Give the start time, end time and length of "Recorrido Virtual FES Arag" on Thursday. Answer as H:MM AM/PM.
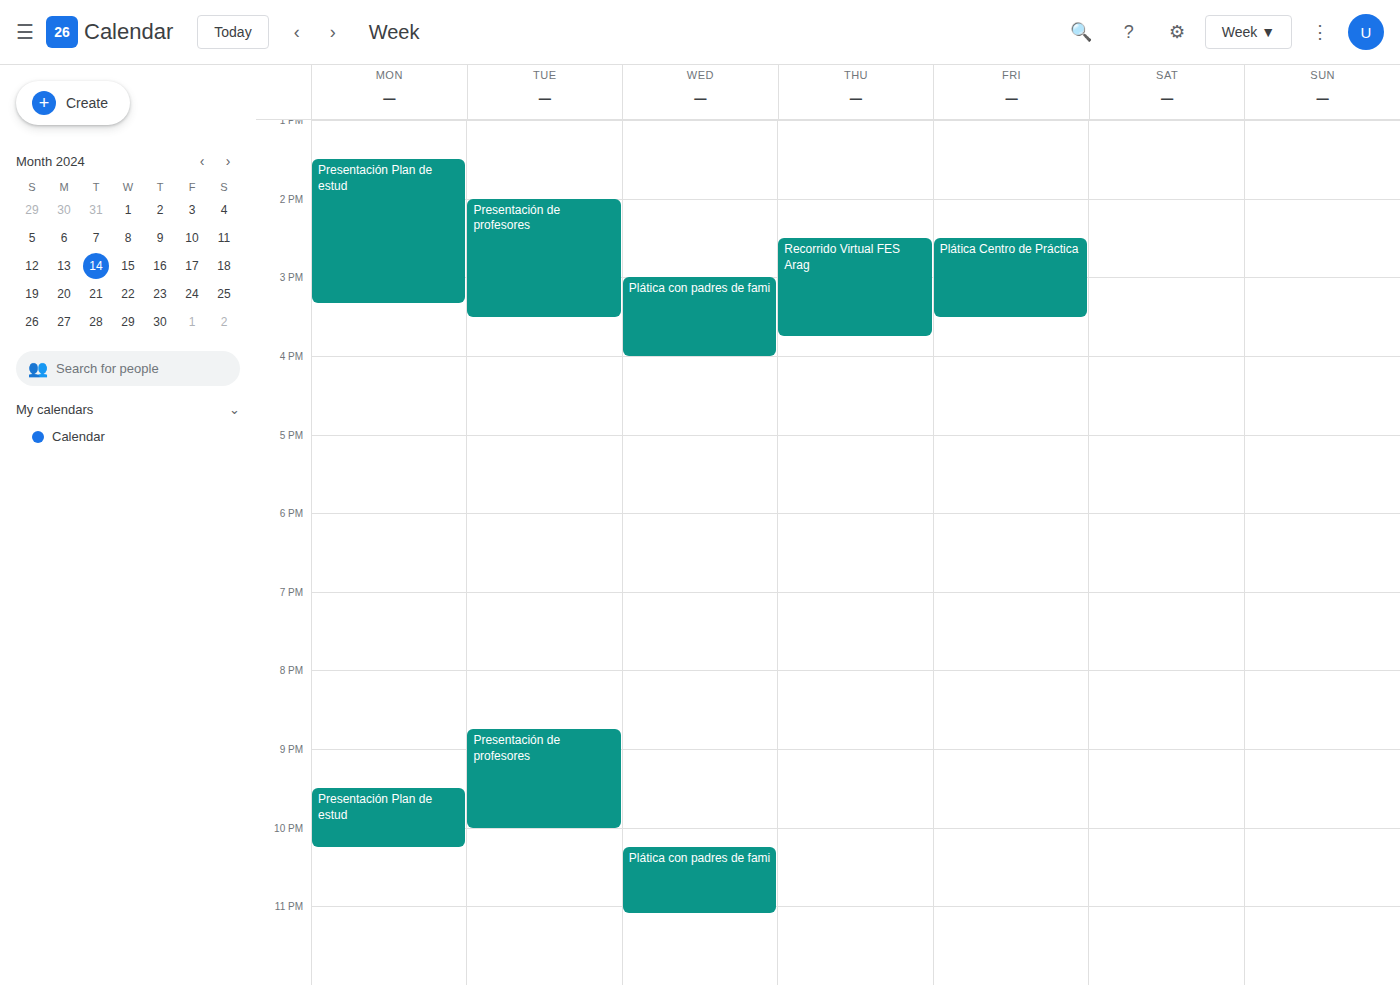
2:30 PM to 3:45 PM, 1 hour 15 minutes